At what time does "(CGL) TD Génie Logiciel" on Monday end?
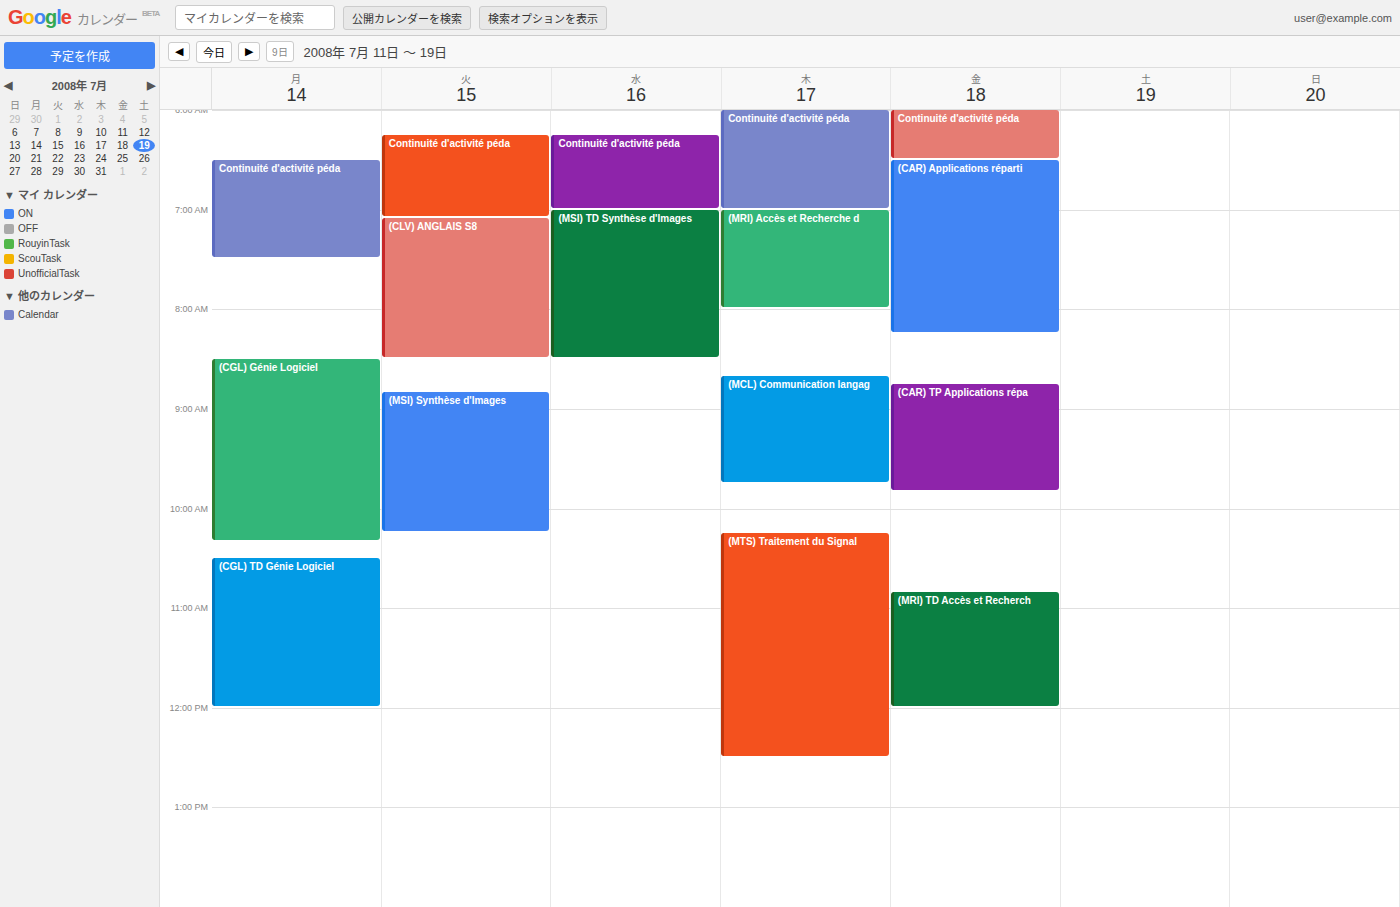
12:00 PM